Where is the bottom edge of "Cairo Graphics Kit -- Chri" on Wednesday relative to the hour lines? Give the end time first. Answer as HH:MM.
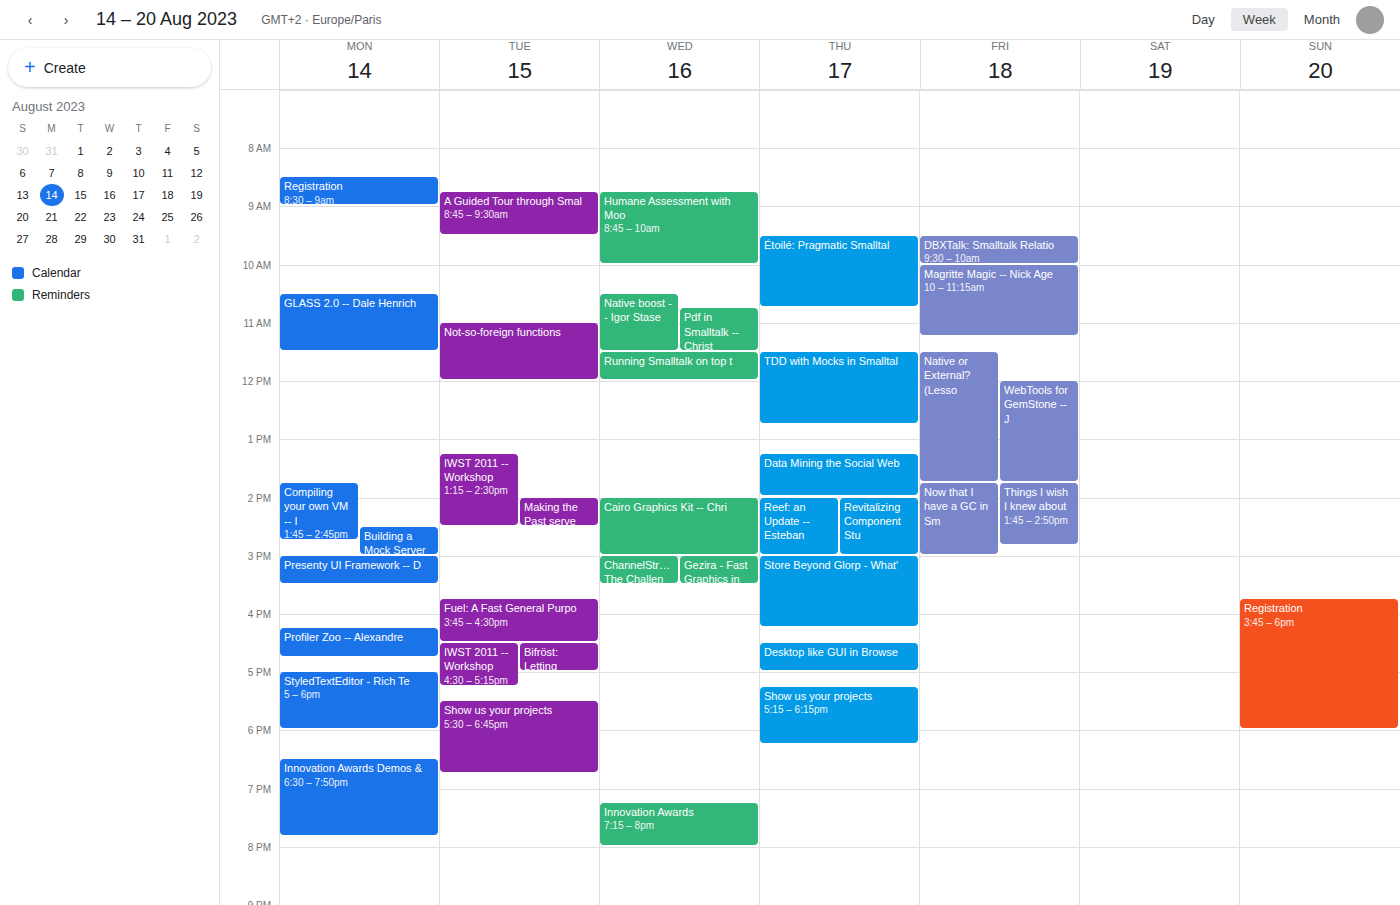
15:00 -- exactly on the 15:00 line.